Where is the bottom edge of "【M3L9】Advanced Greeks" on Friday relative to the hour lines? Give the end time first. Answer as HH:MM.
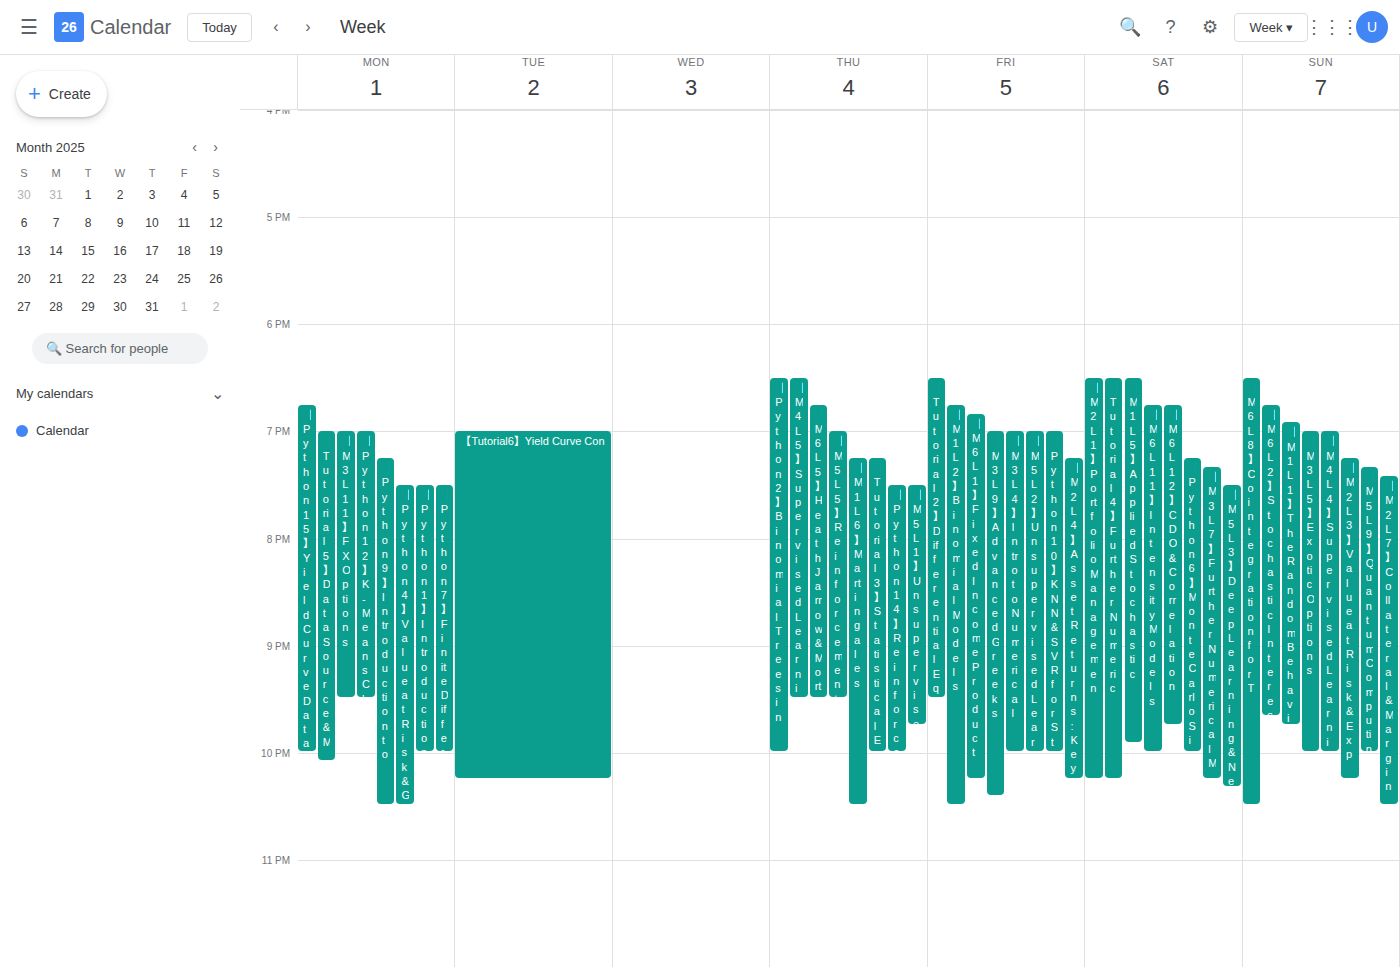
22:25 -- neither: 25 minutes below the 22:00 line and 35 minutes above the 23:00 line.